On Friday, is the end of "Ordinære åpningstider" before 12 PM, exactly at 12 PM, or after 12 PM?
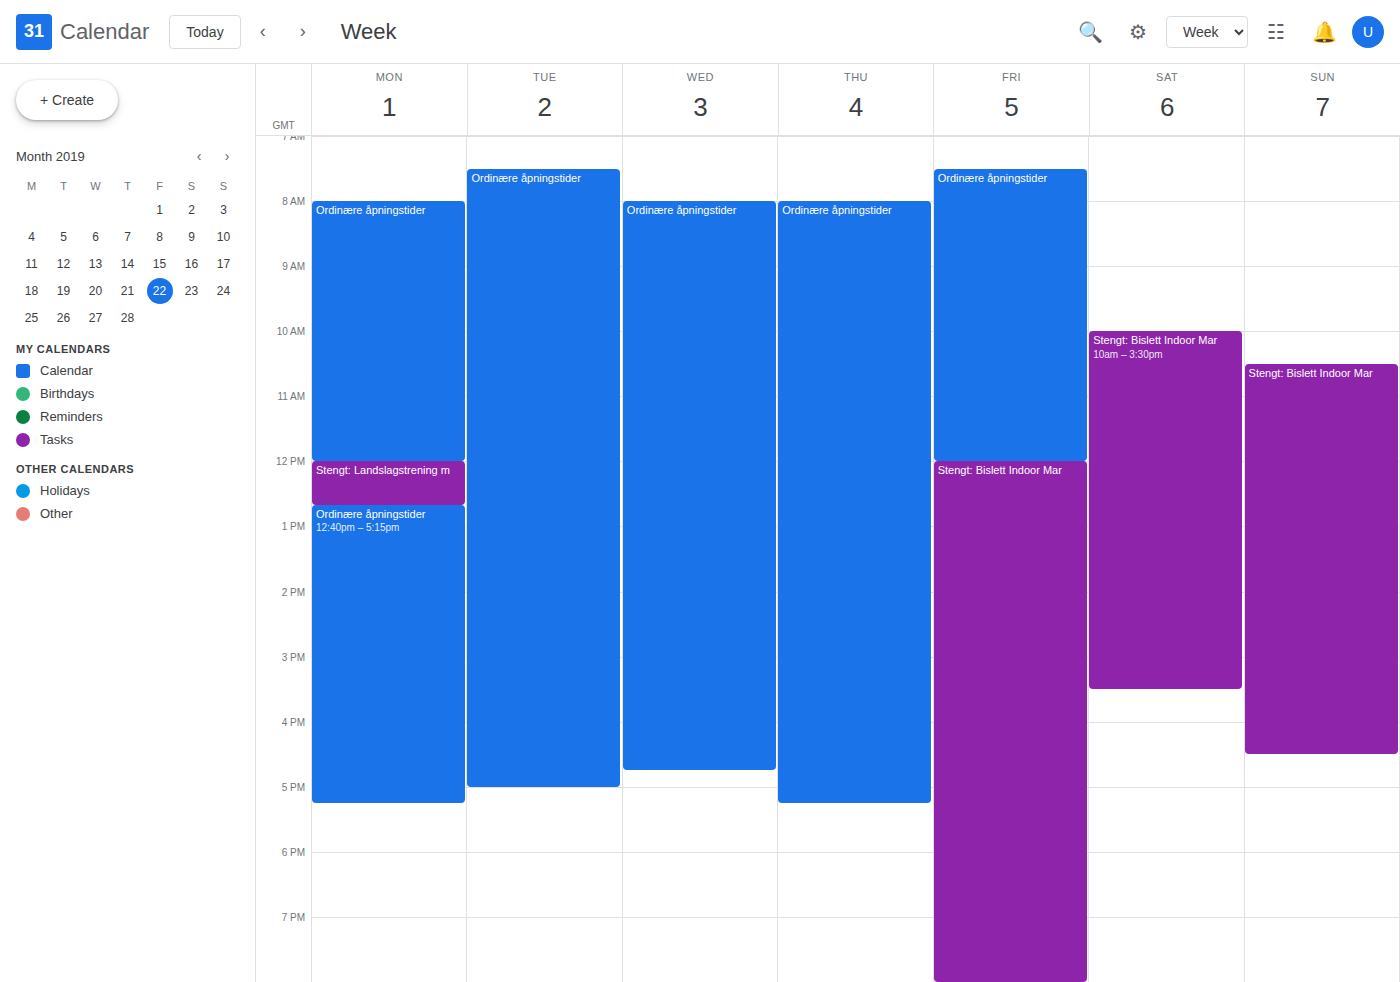
12:00 PM -- exactly at 12 PM, on the 12 PM line.